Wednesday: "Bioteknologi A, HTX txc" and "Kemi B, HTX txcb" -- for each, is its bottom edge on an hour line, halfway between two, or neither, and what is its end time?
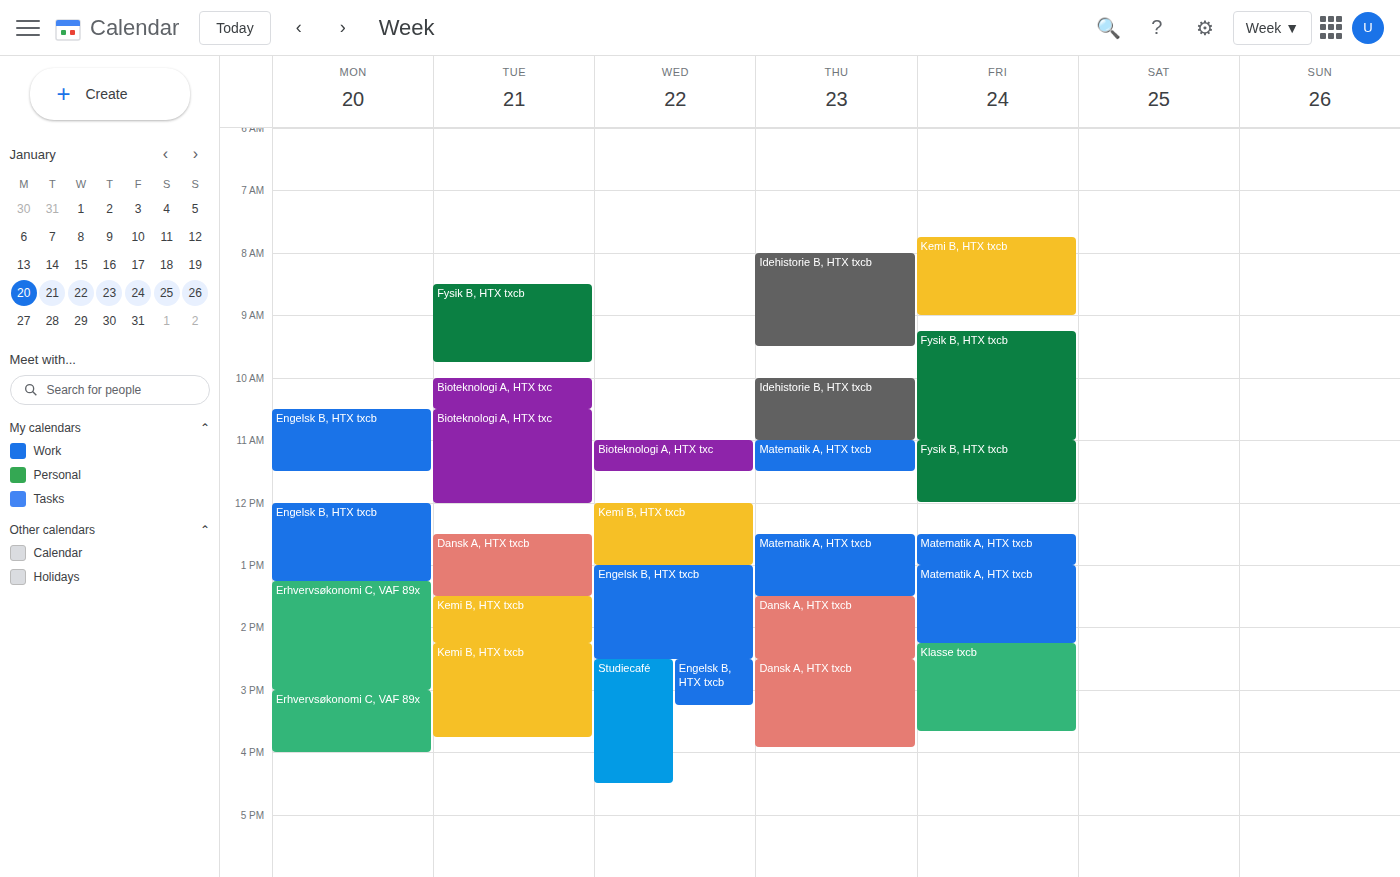
"Bioteknologi A, HTX txc": 11:30, halfway between the 11:00 and 12:00 lines. "Kemi B, HTX txcb": 13:00, exactly on the 13:00 line.